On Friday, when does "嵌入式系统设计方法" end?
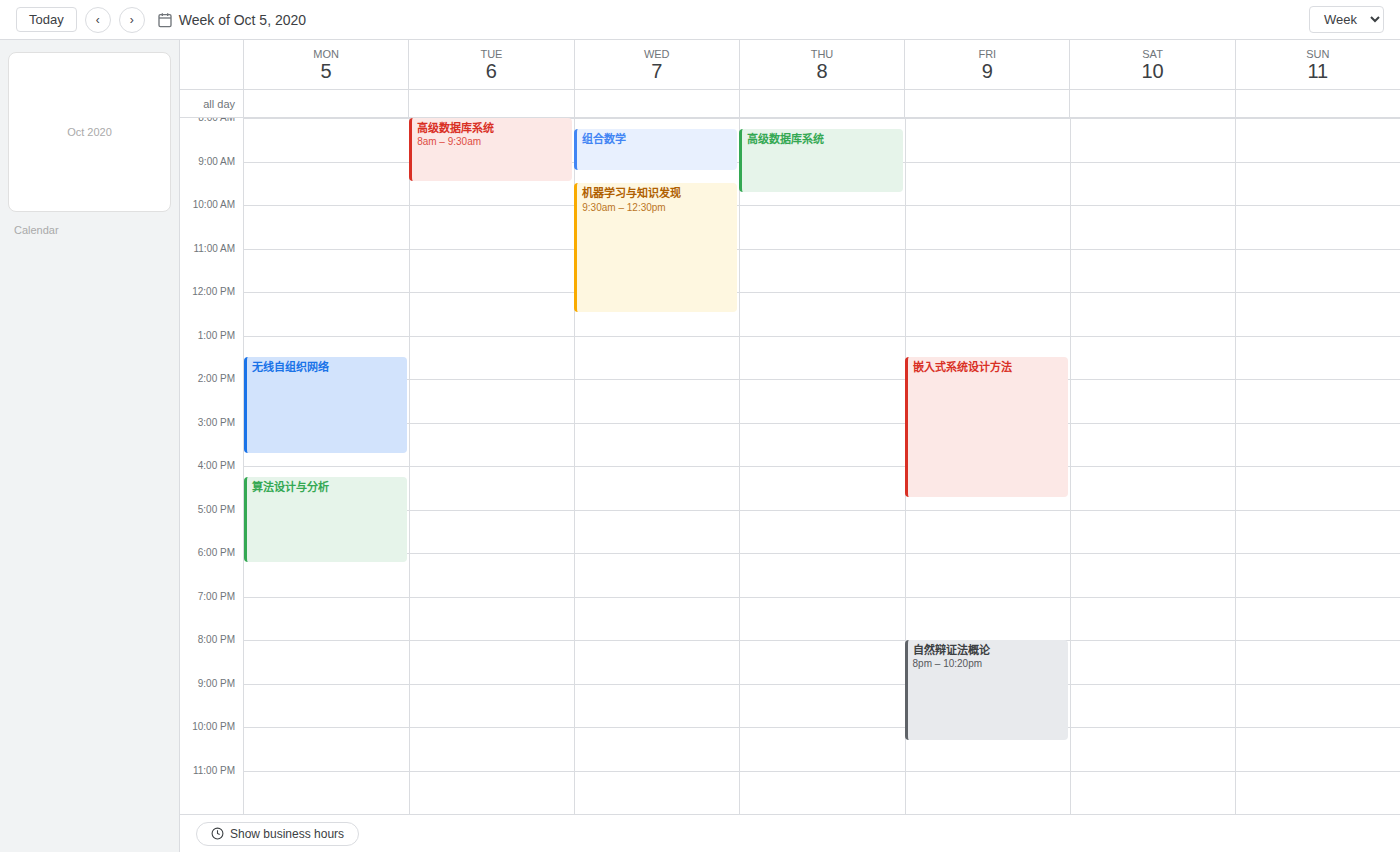
4:45 PM